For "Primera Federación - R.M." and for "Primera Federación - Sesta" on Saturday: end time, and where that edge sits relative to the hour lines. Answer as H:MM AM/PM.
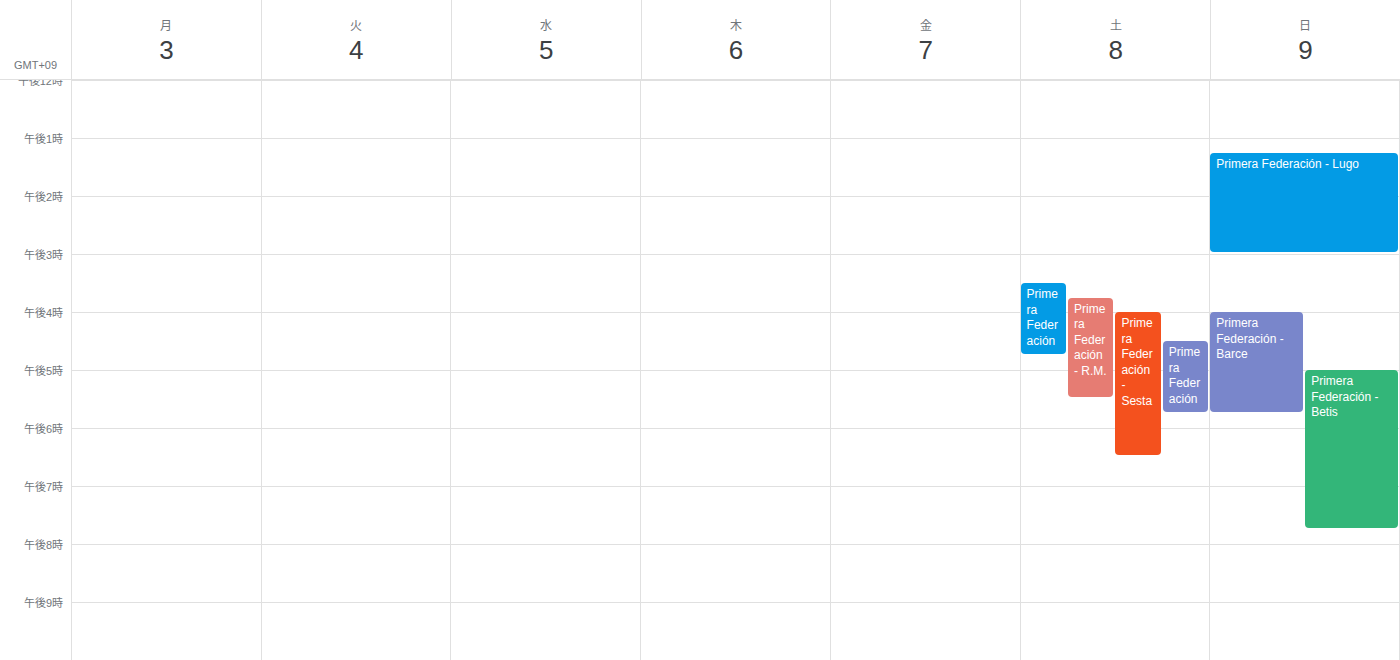
"Primera Federación - R.M.": 5:30 PM, halfway between the 5 PM and 6 PM lines. "Primera Federación - Sesta": 6:30 PM, halfway between the 6 PM and 7 PM lines.